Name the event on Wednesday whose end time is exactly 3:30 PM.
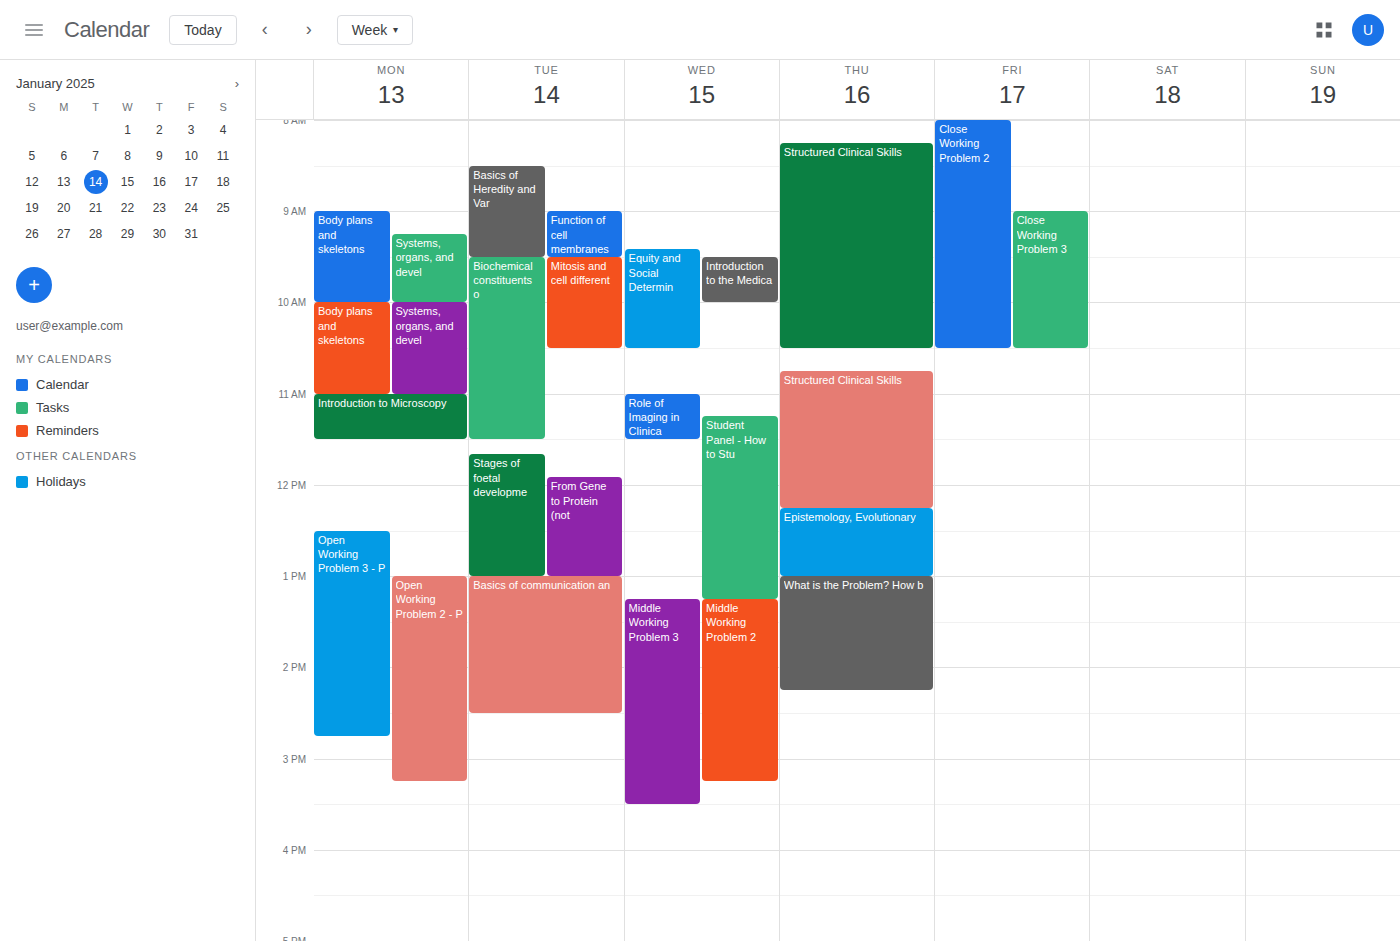
"Middle Working Problem 3"